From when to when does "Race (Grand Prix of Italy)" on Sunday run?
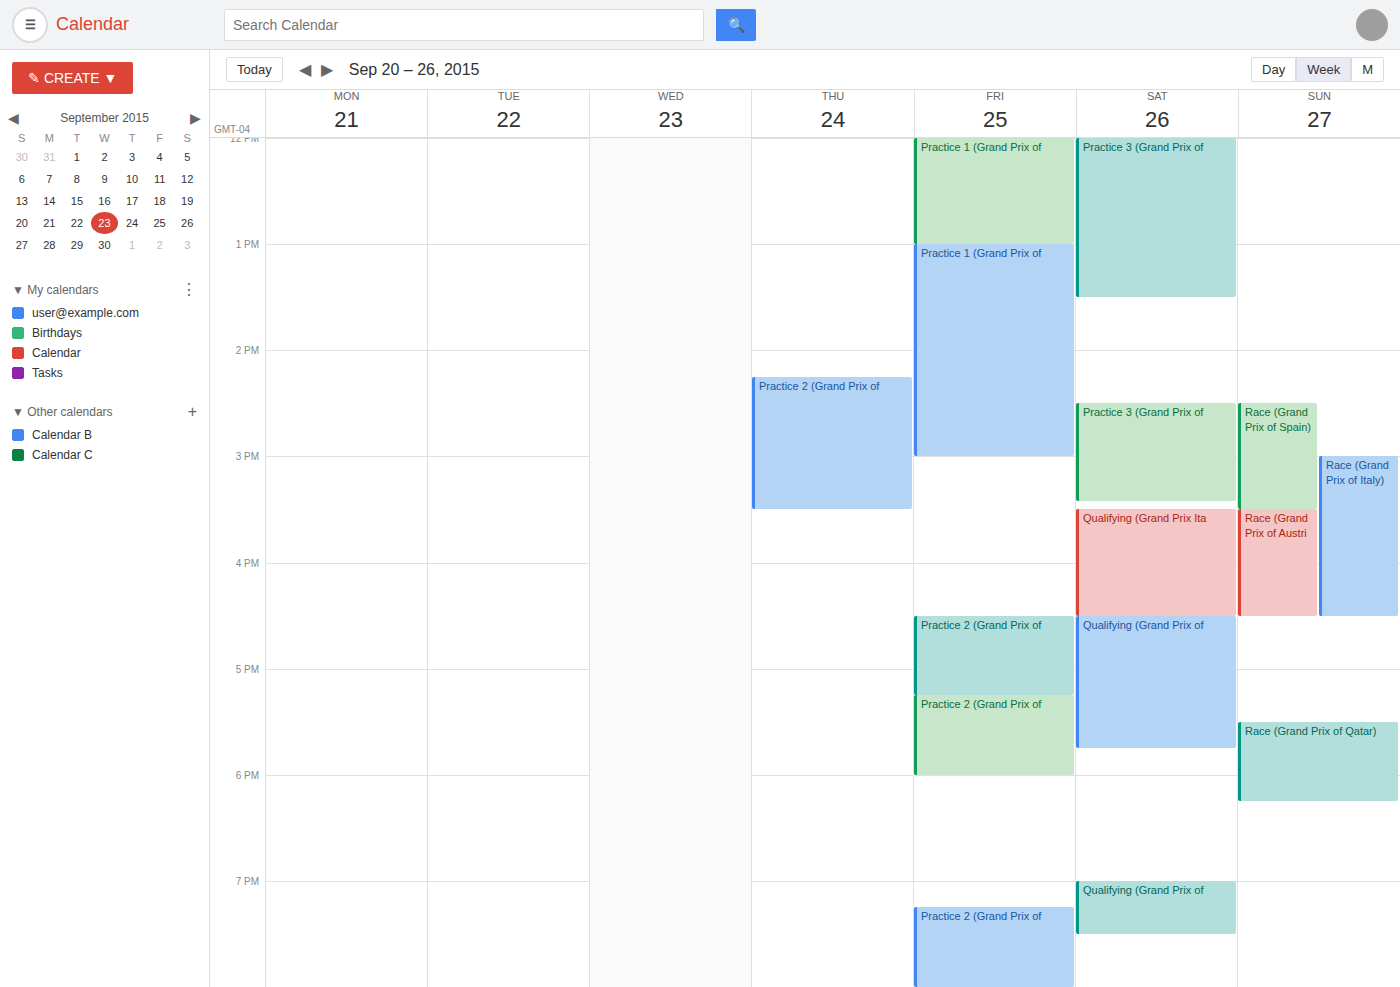
3:00 PM to 4:30 PM